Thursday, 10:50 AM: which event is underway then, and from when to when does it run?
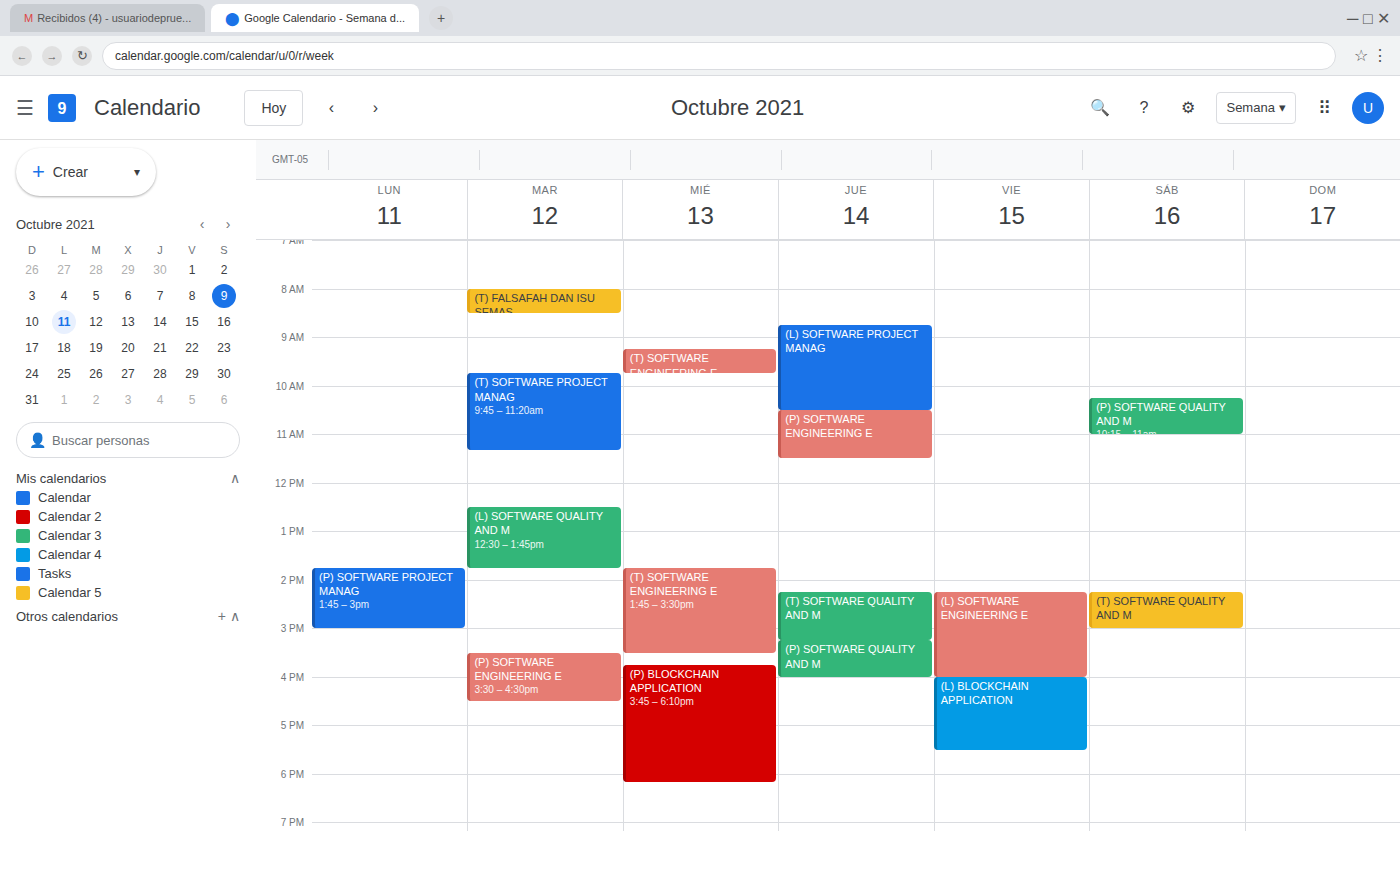
"(P) SOFTWARE ENGINEERING E", 10:30 AM to 11:30 AM